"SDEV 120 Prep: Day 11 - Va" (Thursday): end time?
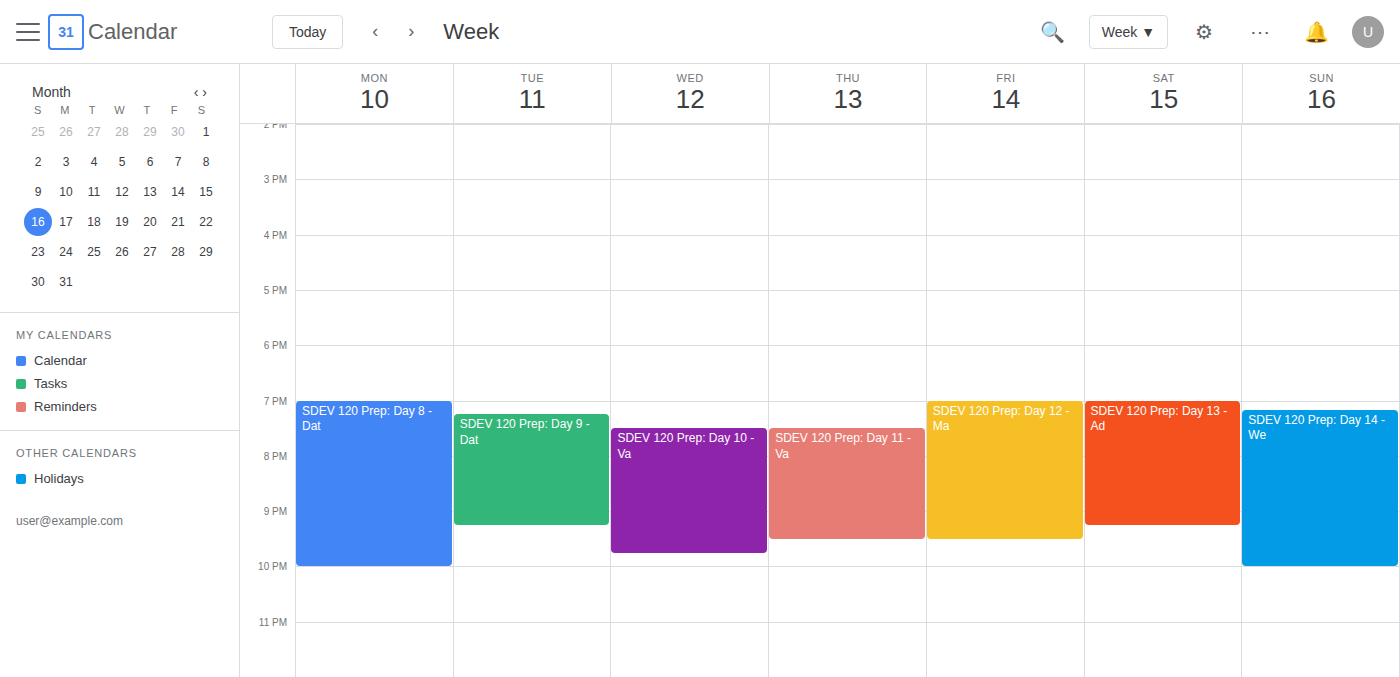
9:30 PM